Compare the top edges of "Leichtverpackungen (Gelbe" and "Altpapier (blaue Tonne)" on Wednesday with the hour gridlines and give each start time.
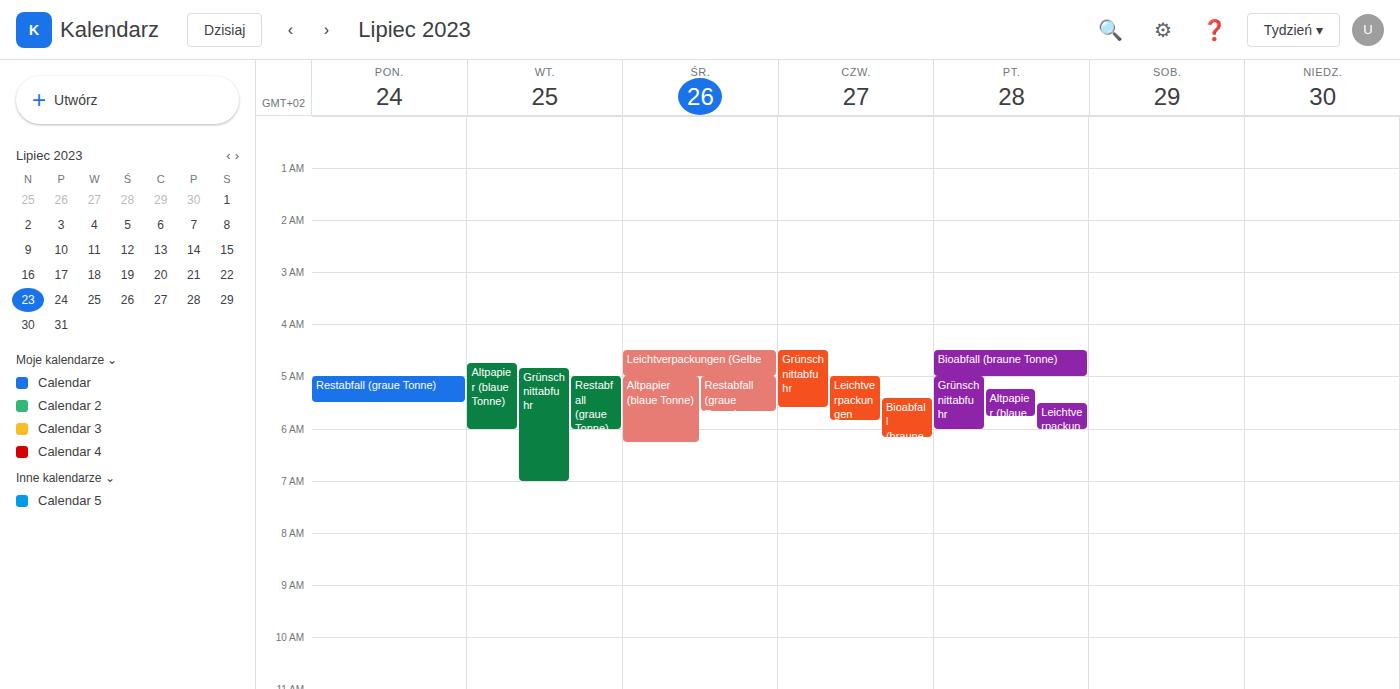
"Leichtverpackungen (Gelbe": 4:30 AM, halfway between the 4 AM and 5 AM lines. "Altpapier (blaue Tonne)": 5:00 AM, exactly on the 5 AM line.